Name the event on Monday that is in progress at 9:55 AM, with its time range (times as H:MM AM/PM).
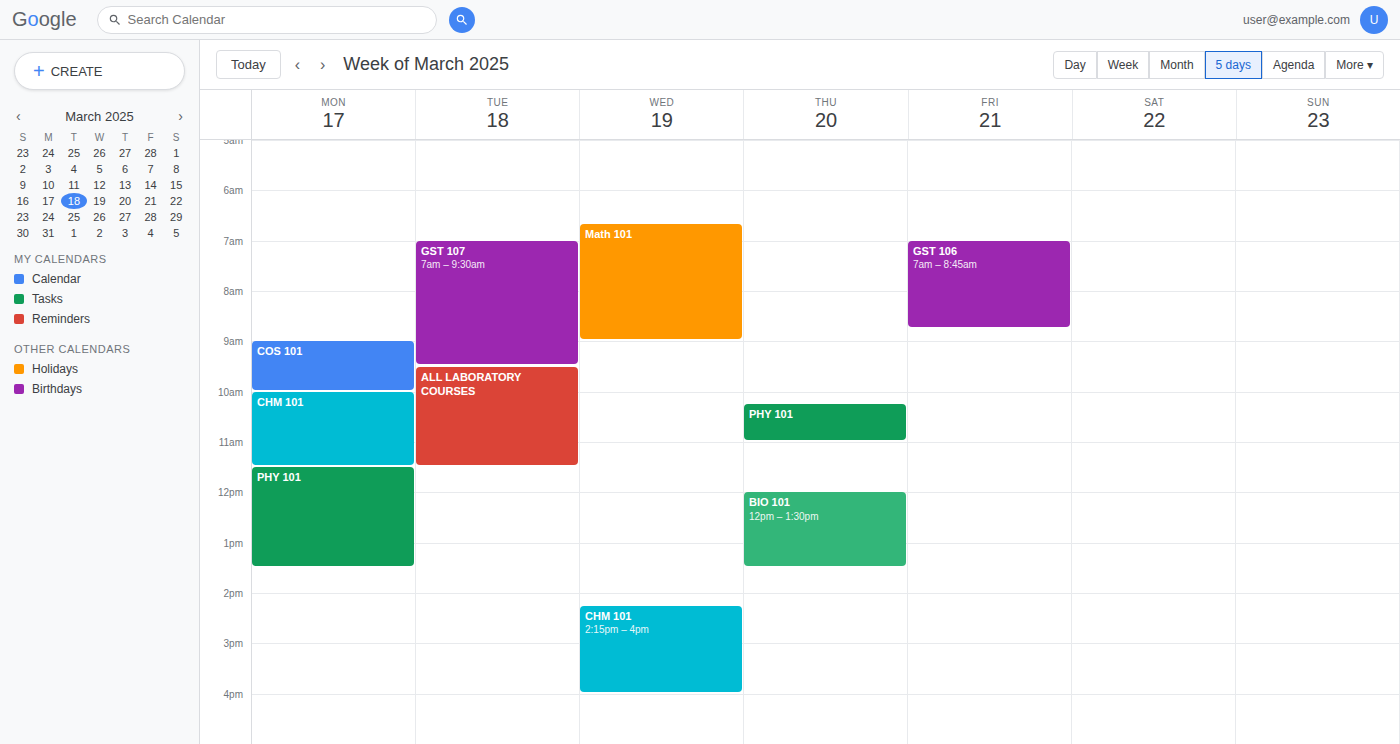
"COS 101", 9:00 AM to 10:00 AM